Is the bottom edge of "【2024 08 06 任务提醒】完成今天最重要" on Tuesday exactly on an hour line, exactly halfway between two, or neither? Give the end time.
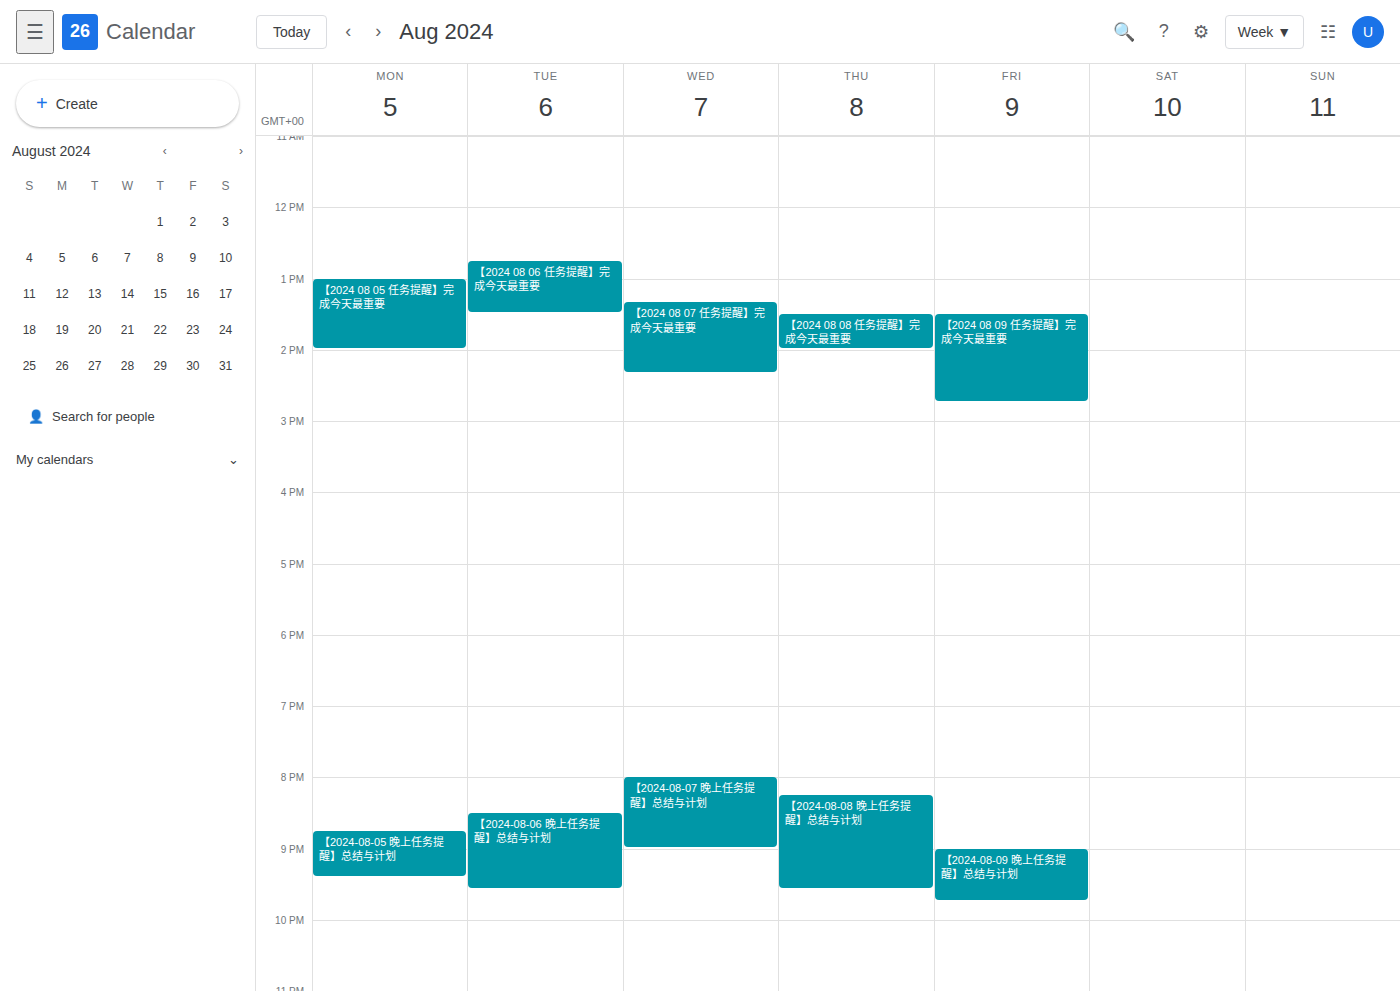
13:30 -- halfway between the 13:00 and 14:00 lines.